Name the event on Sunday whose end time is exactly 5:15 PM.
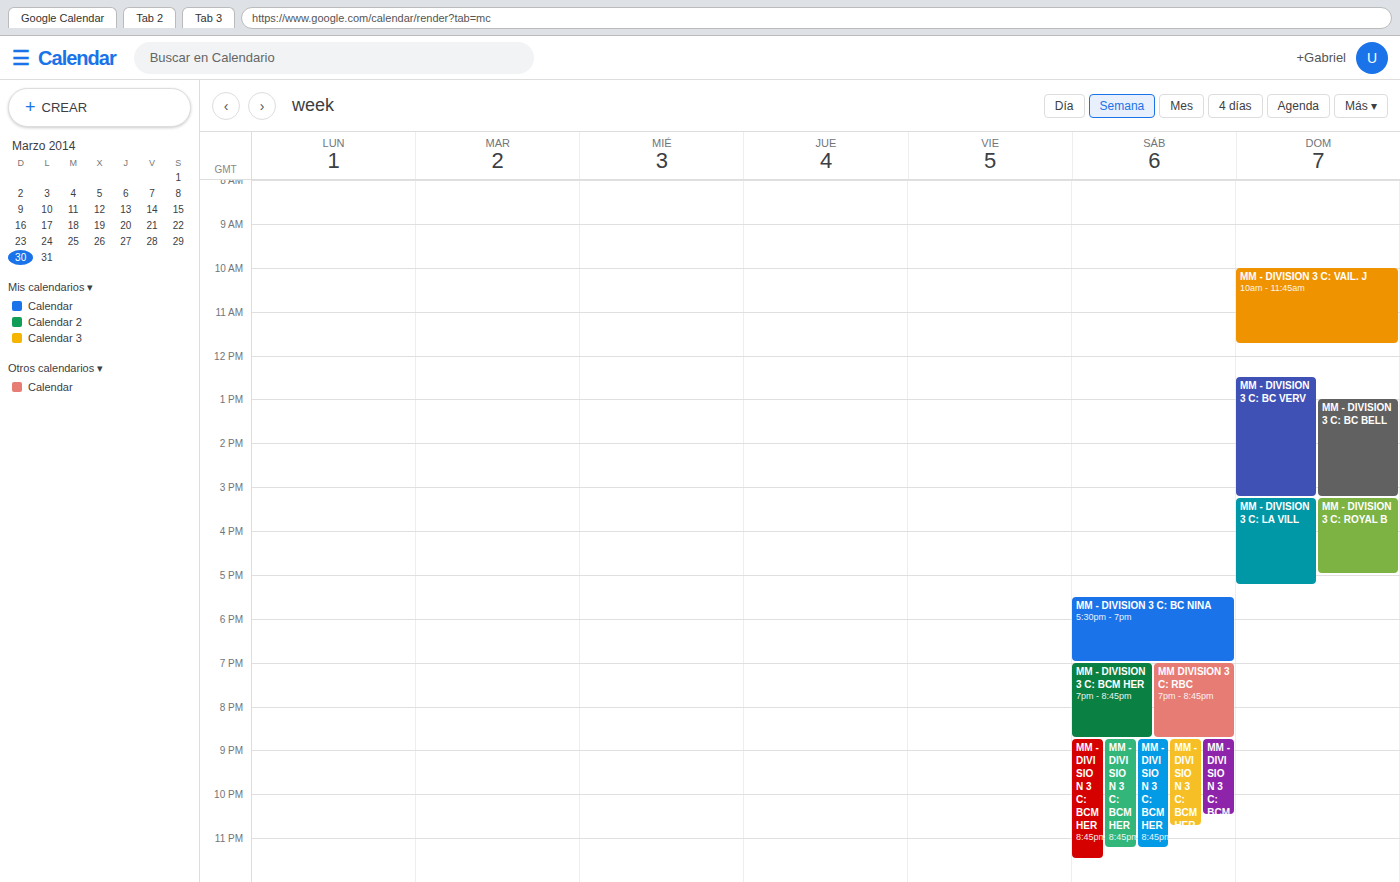
"MM - DIVISION 3 C: LA VILL"